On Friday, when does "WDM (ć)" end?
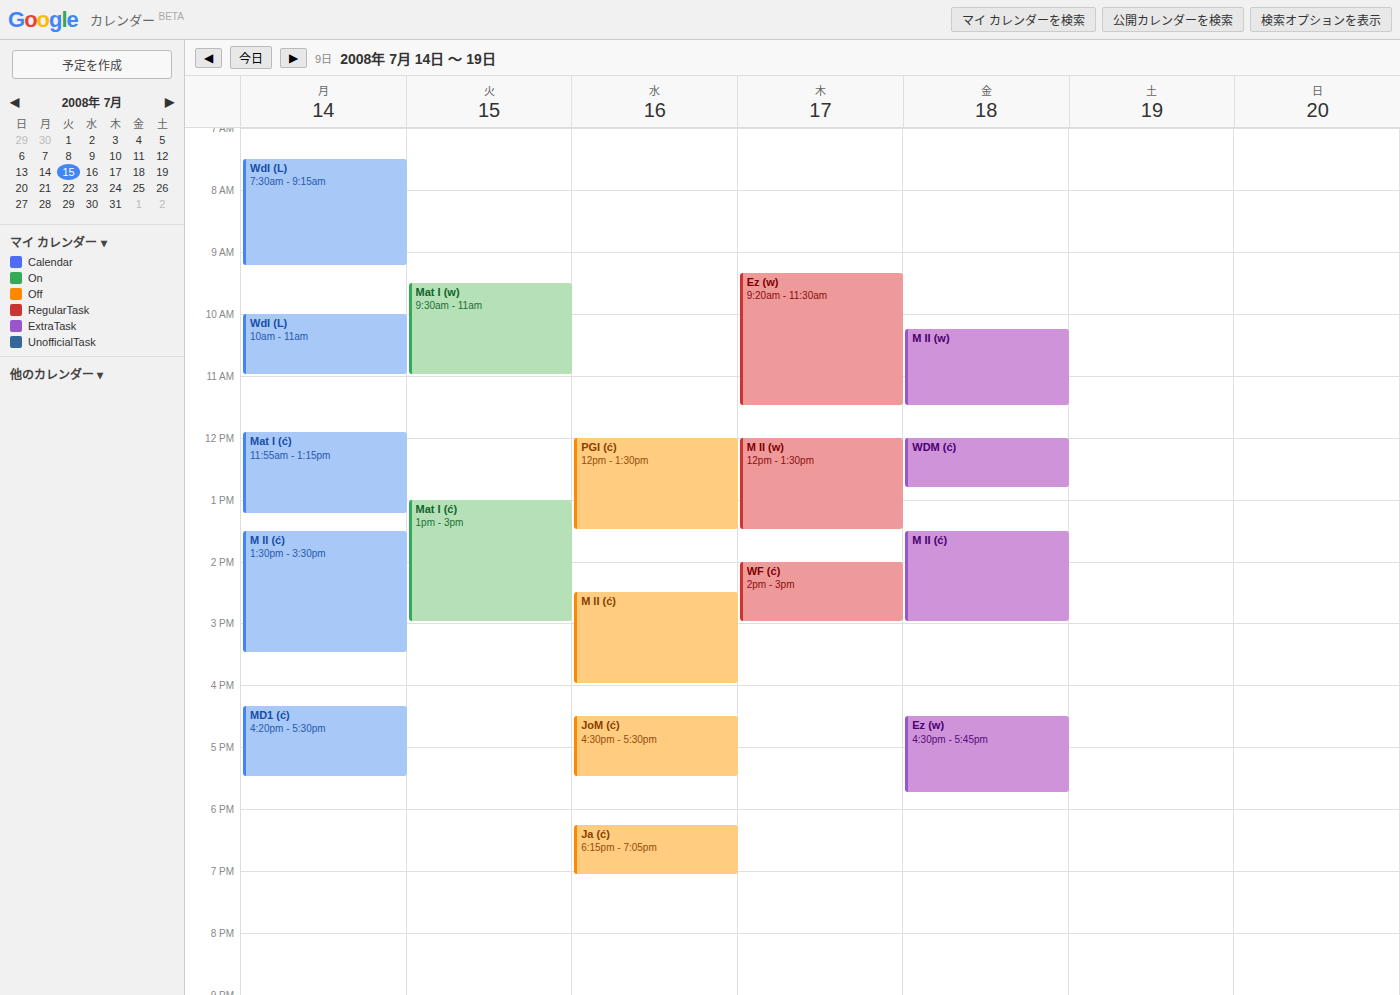
12:50